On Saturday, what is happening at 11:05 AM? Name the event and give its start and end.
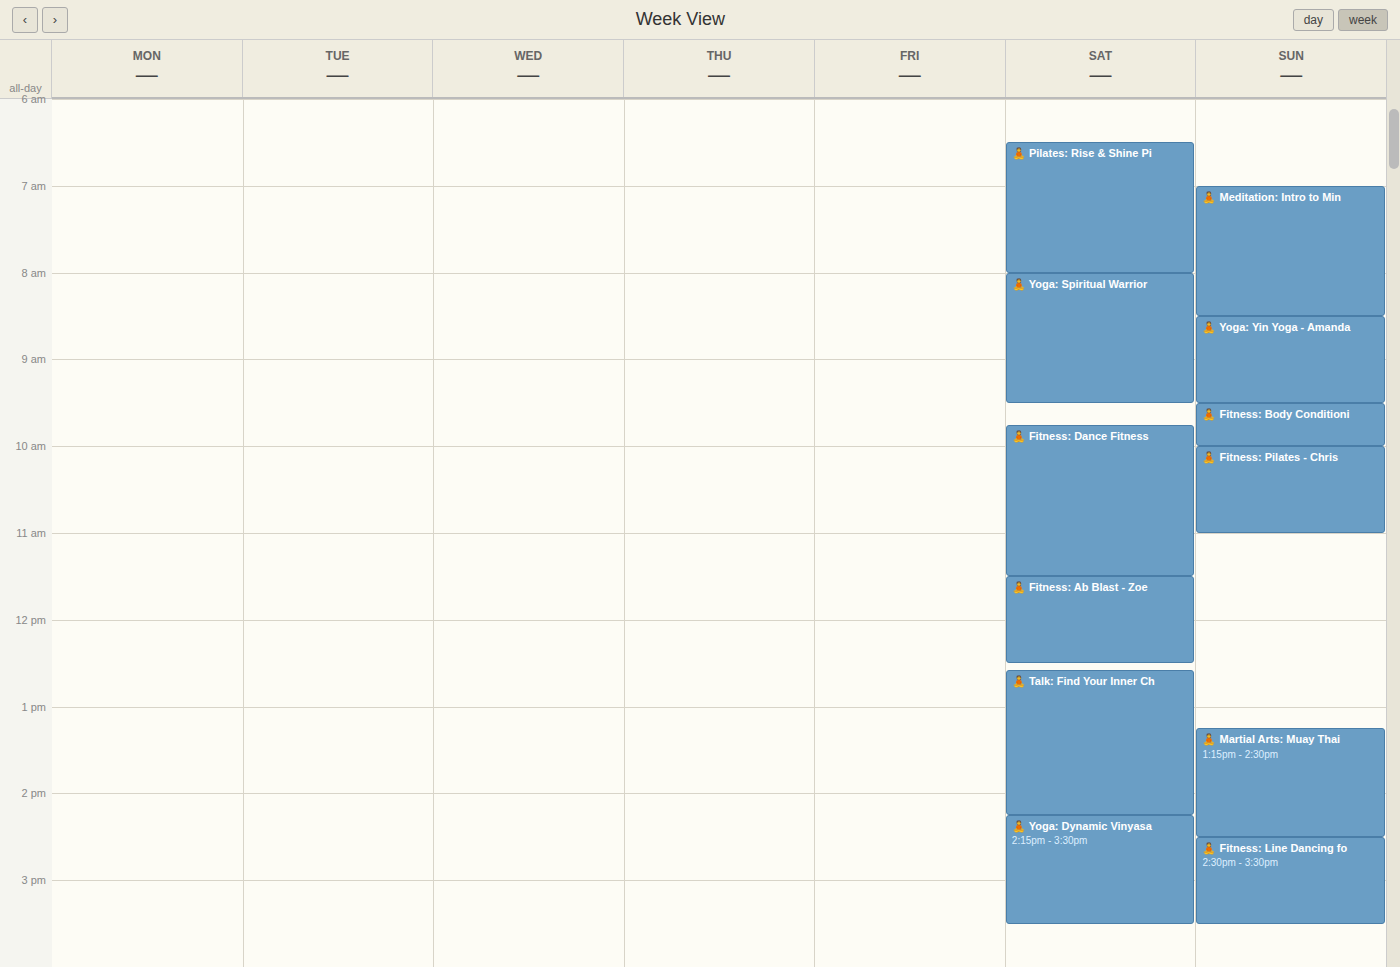
"🧘 Fitness: Dance Fitness", 9:45 AM to 11:30 AM